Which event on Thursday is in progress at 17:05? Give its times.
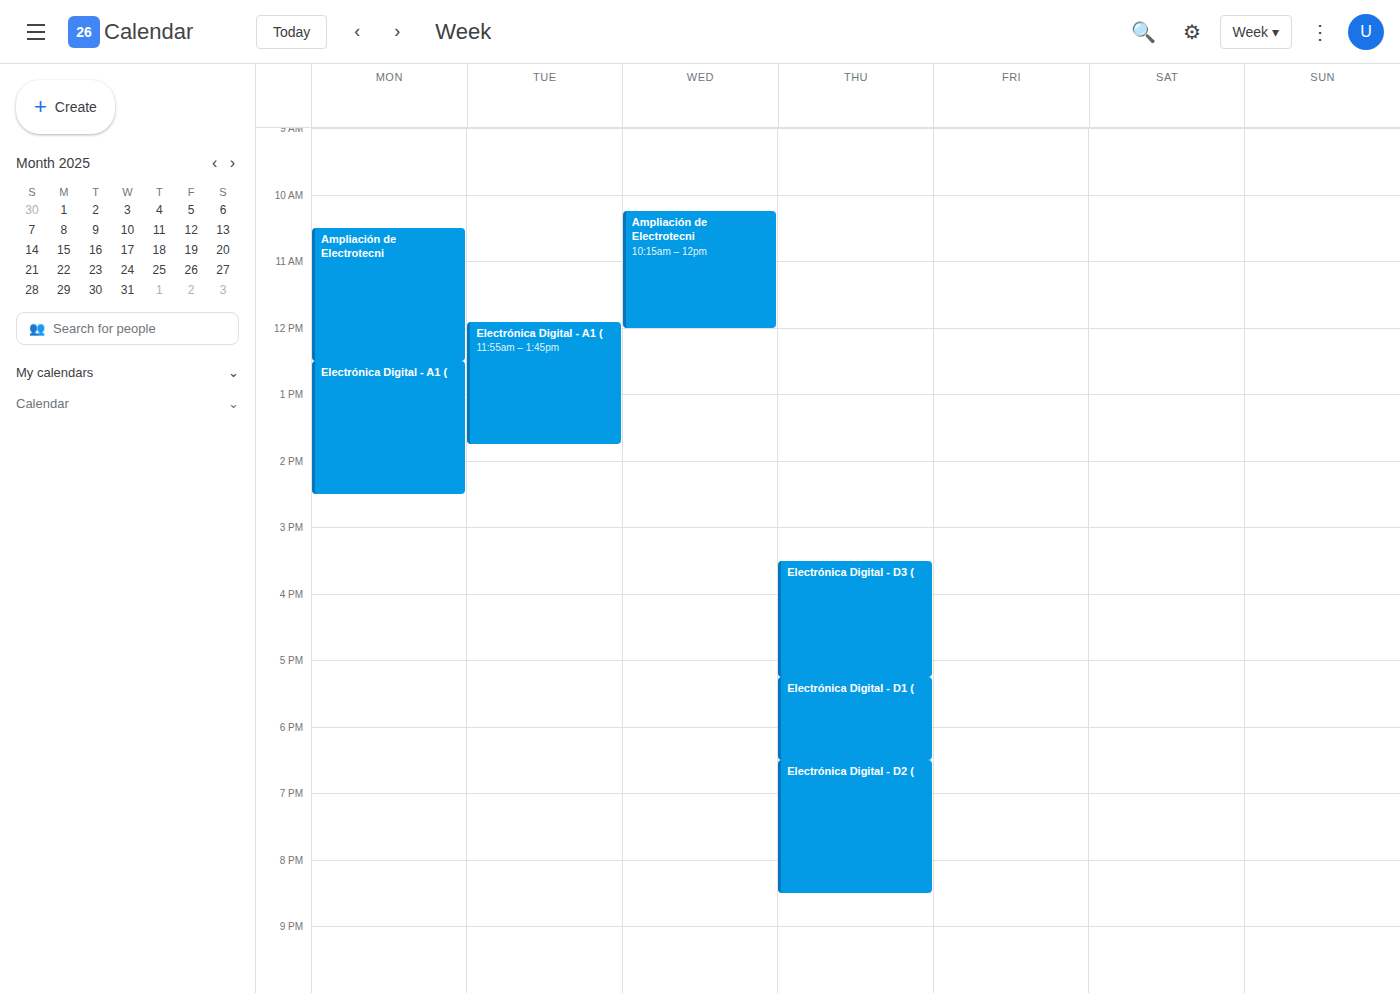
"Electrónica Digital - D3 (", 15:30 to 17:15